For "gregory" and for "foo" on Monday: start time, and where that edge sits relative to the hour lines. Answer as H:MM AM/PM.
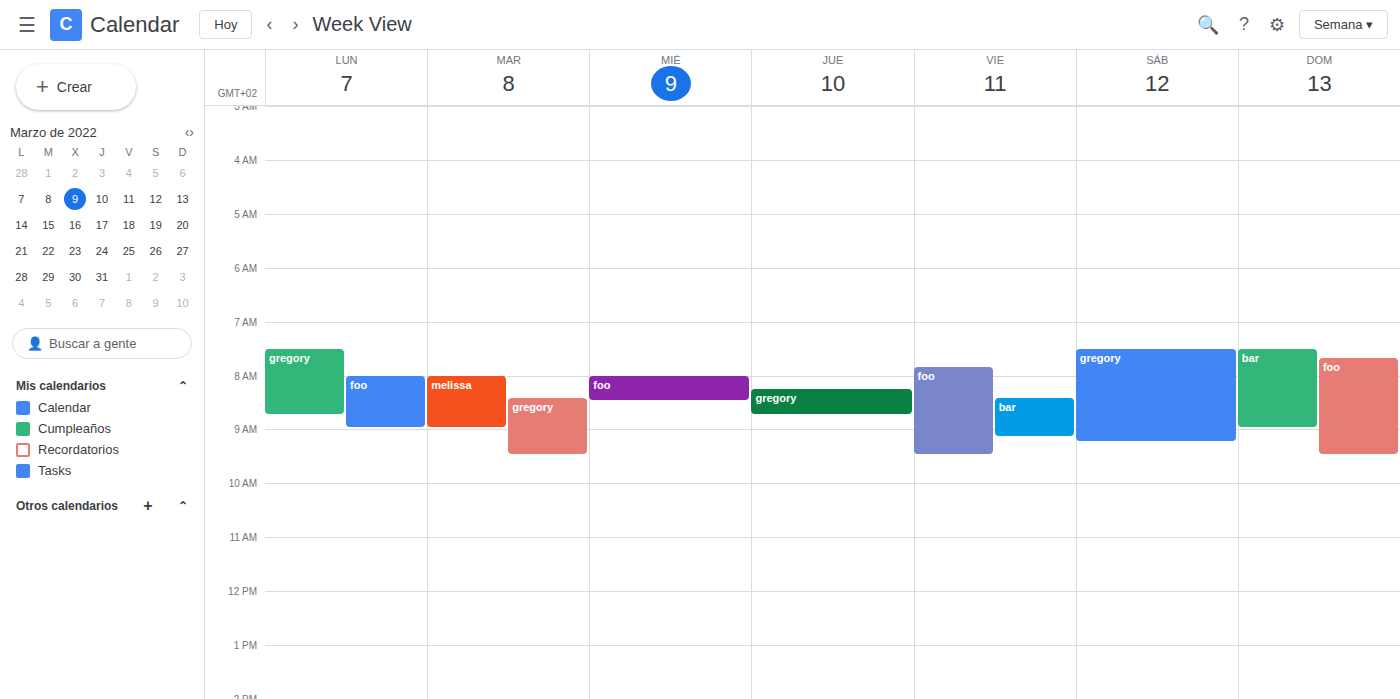
"gregory": 7:30 AM, halfway between the 7 AM and 8 AM lines. "foo": 8:00 AM, exactly on the 8 AM line.